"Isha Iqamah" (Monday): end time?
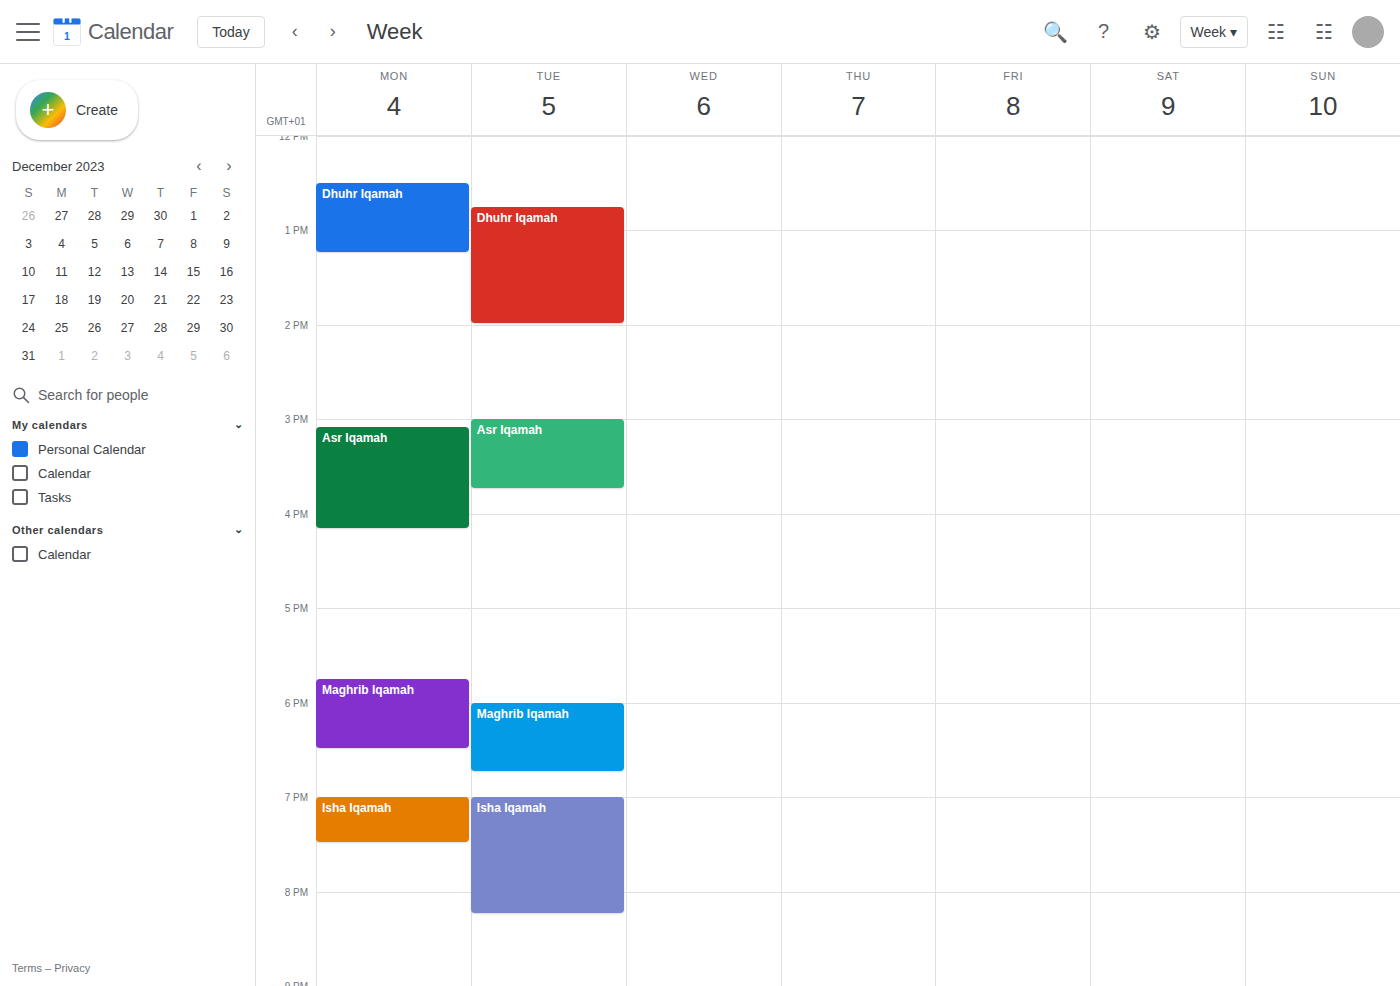
7:30 PM